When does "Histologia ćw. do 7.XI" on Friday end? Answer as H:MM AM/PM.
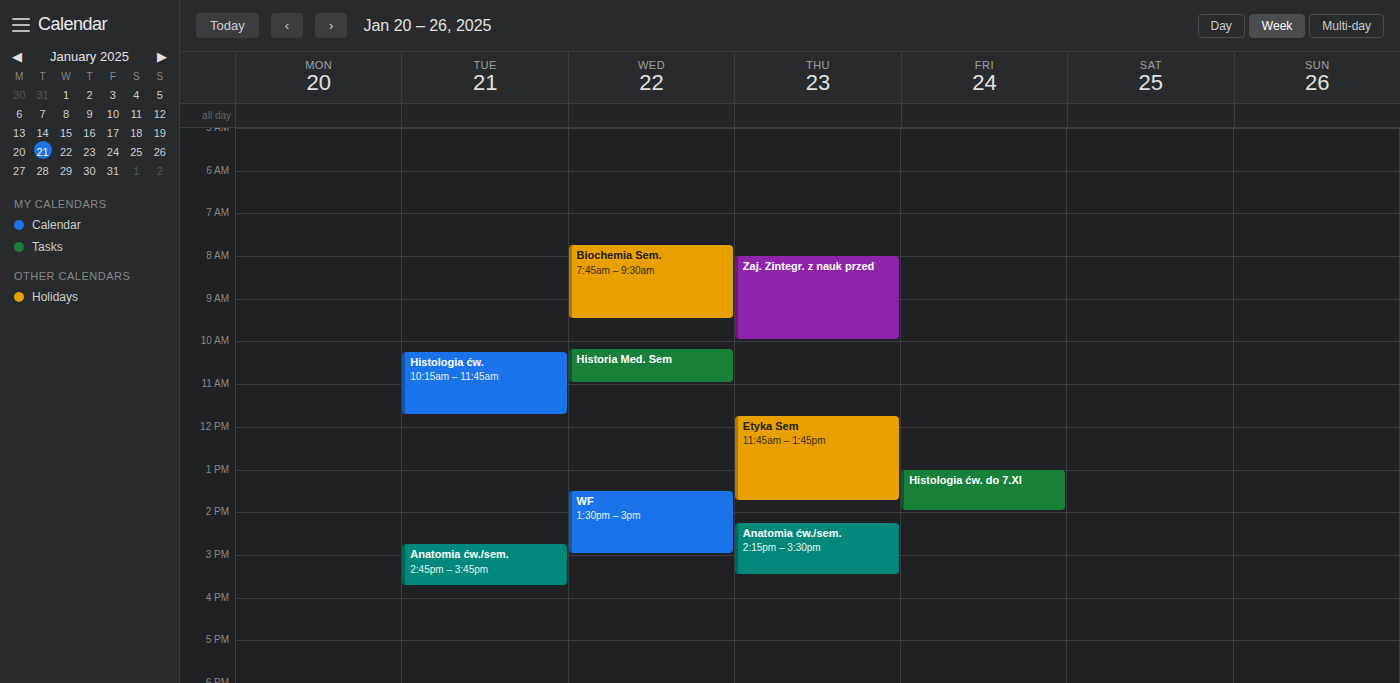
2:00 PM